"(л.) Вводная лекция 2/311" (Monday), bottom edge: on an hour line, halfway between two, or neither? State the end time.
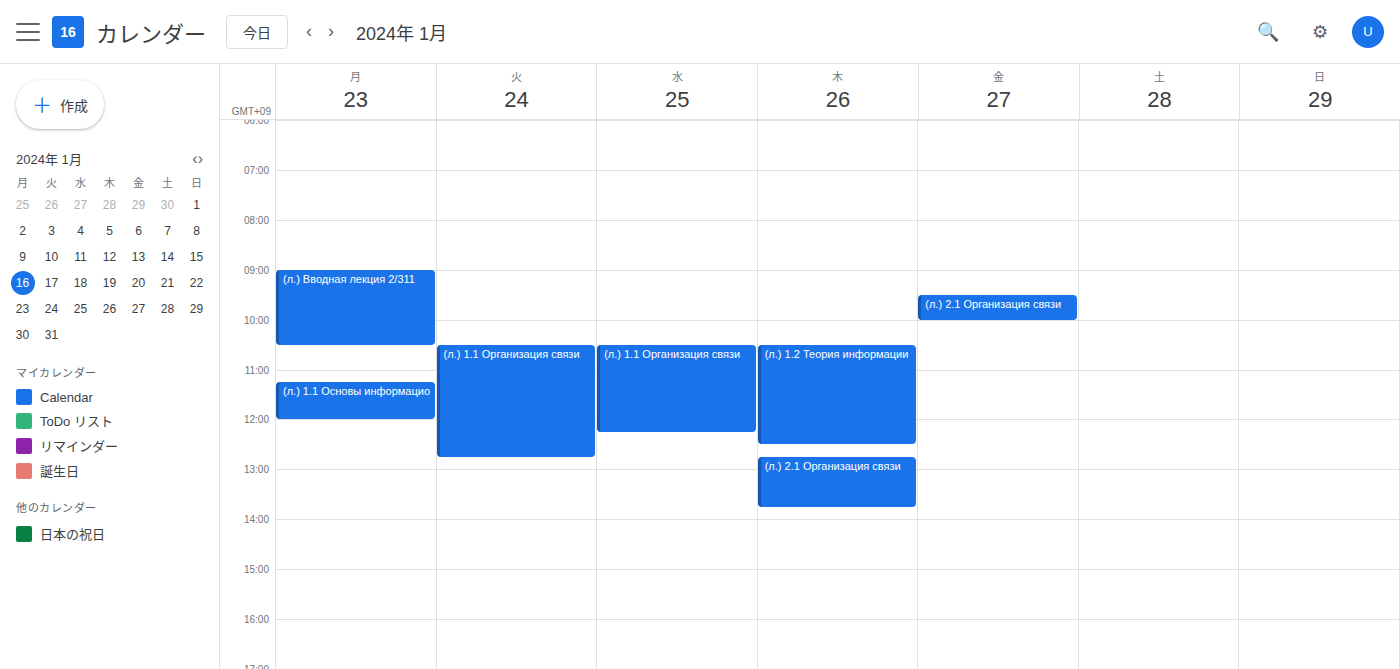
10:30 AM -- halfway between the 10 AM and 11 AM lines.